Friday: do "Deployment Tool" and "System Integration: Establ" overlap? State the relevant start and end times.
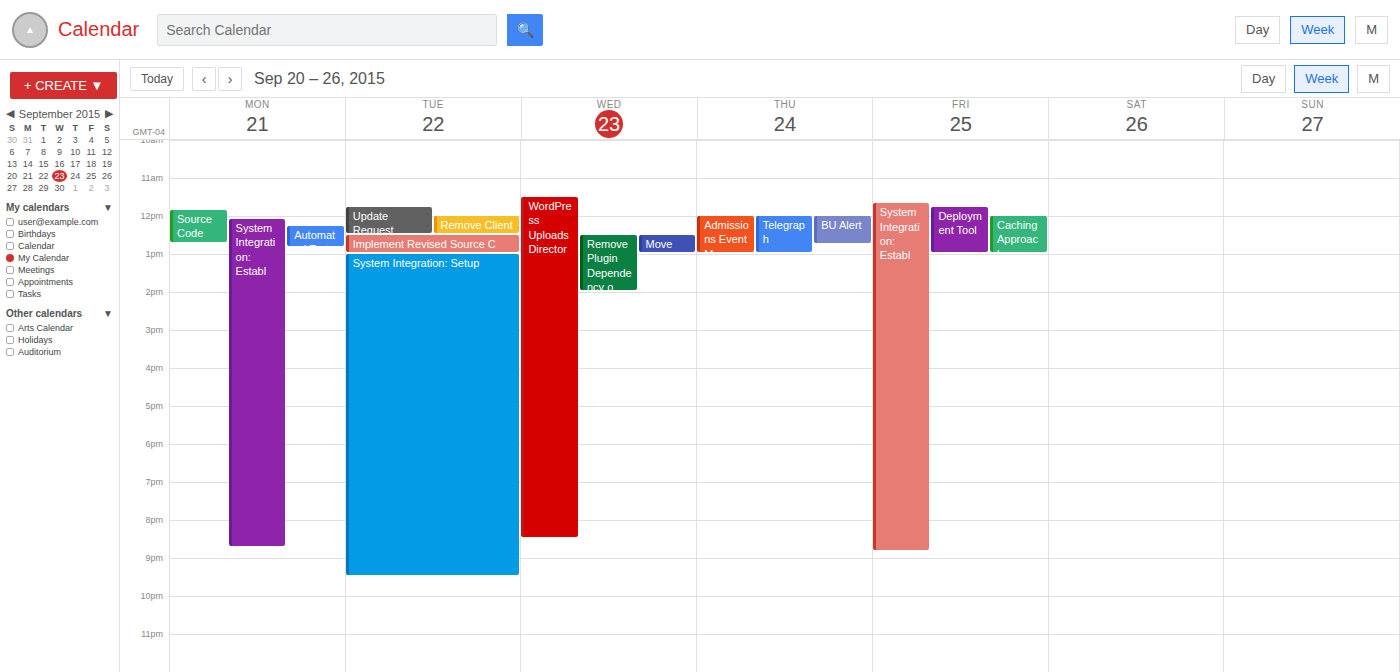
"Deployment Tool" runs 11:45 AM to 1:00 PM, inside "System Integration: Establ" -- they overlap.